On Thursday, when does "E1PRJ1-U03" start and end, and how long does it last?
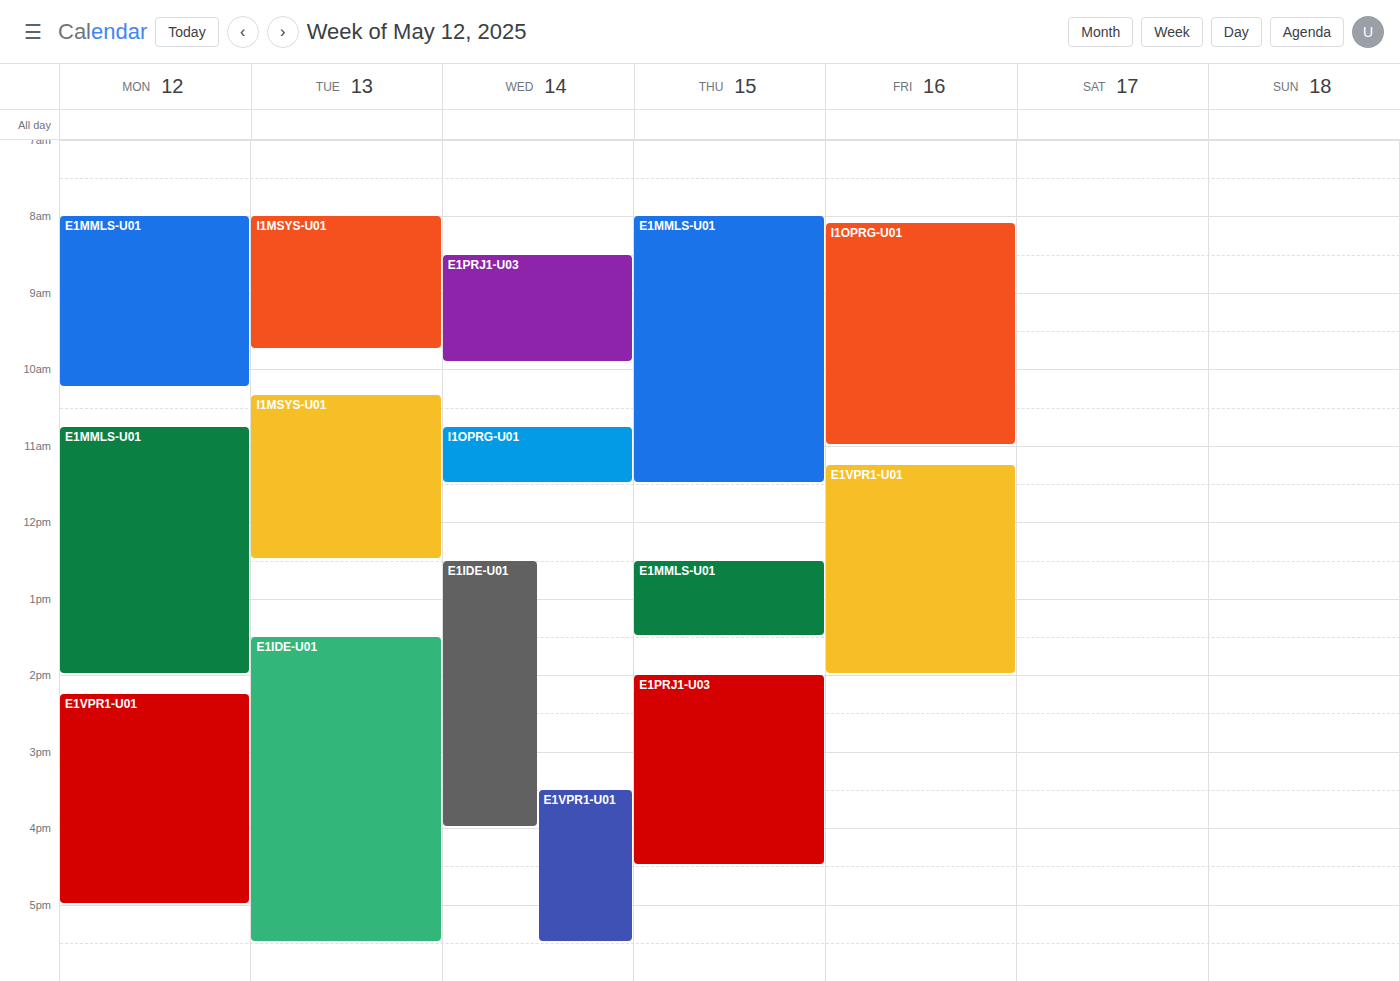
2:00 PM to 4:30 PM, 2 hours 30 minutes